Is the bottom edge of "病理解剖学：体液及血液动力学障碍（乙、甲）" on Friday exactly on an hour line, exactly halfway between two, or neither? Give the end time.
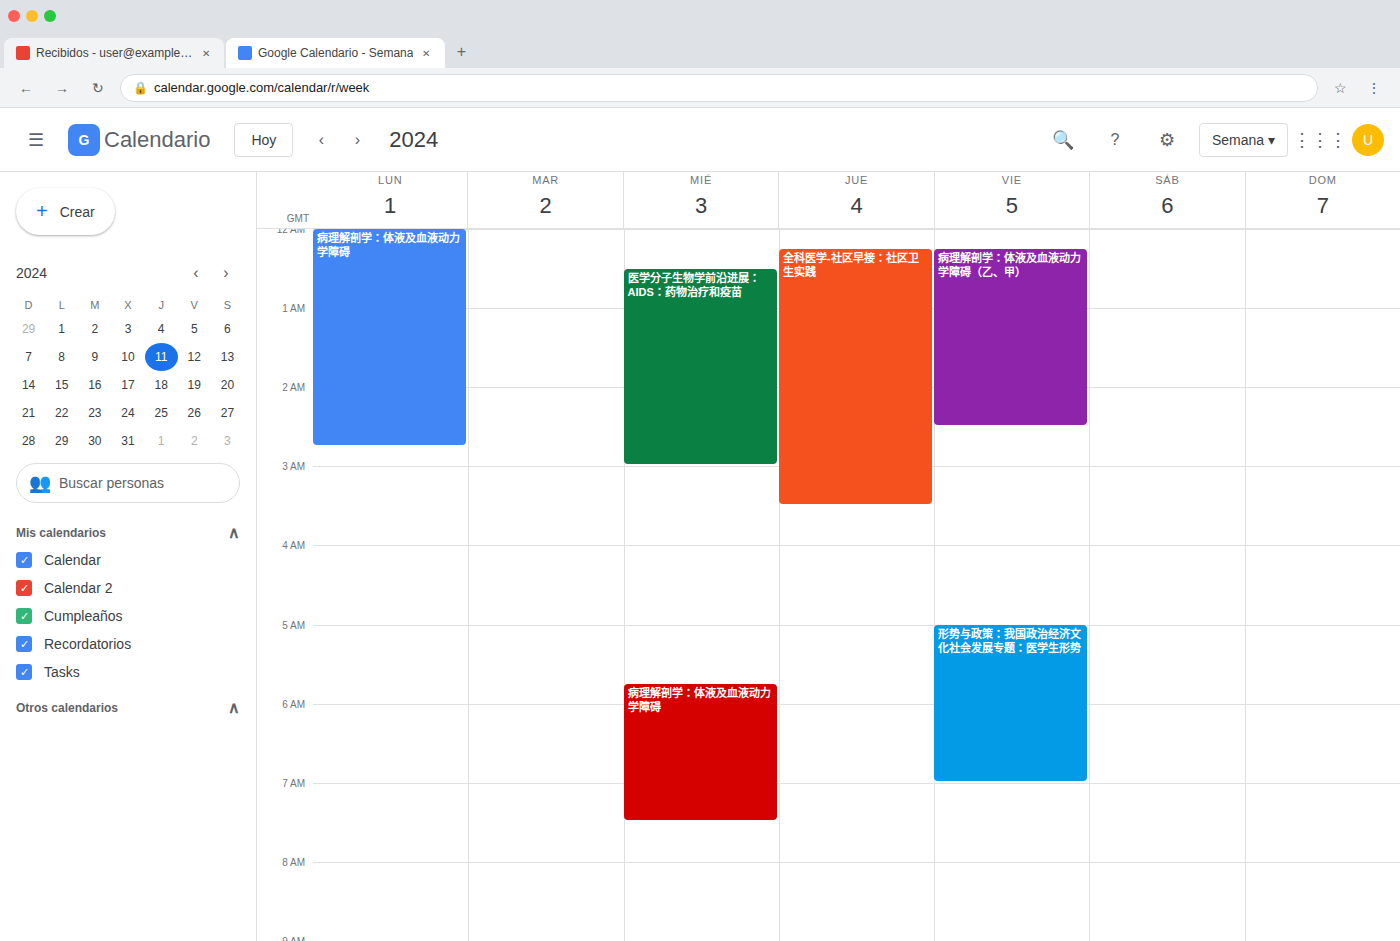
2:30 AM -- halfway between the 2 AM and 3 AM lines.